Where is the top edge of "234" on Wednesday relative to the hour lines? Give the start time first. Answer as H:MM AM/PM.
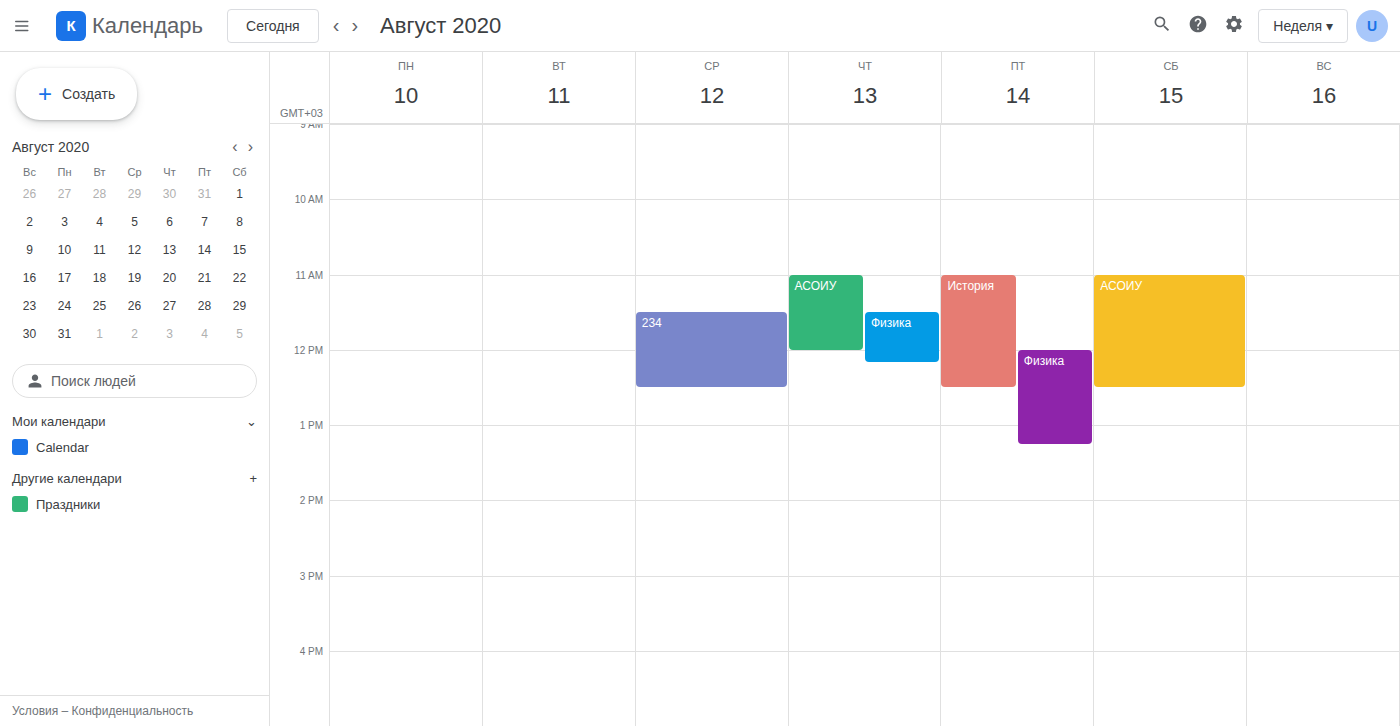
11:30 AM -- halfway between the 11 AM and 12 PM lines.